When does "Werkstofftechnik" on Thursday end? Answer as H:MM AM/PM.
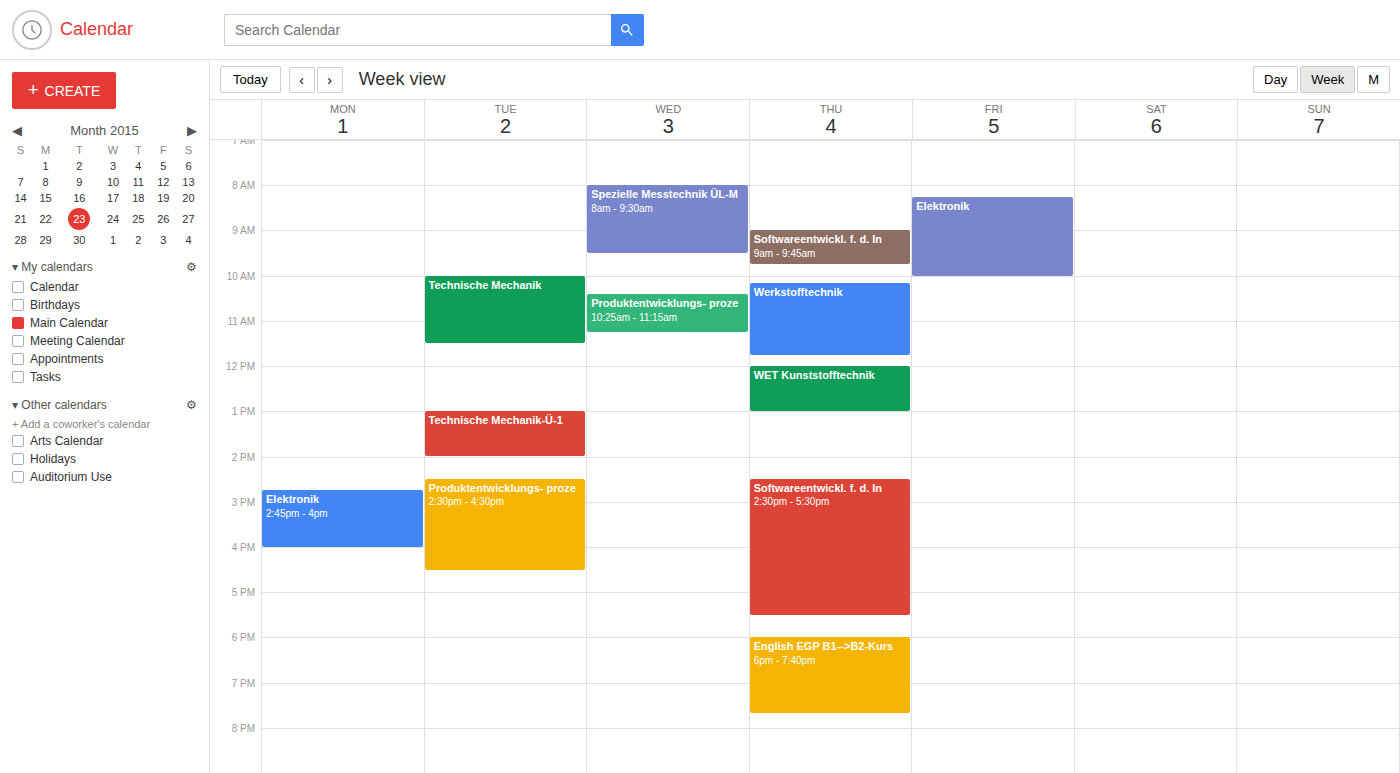
11:45 AM